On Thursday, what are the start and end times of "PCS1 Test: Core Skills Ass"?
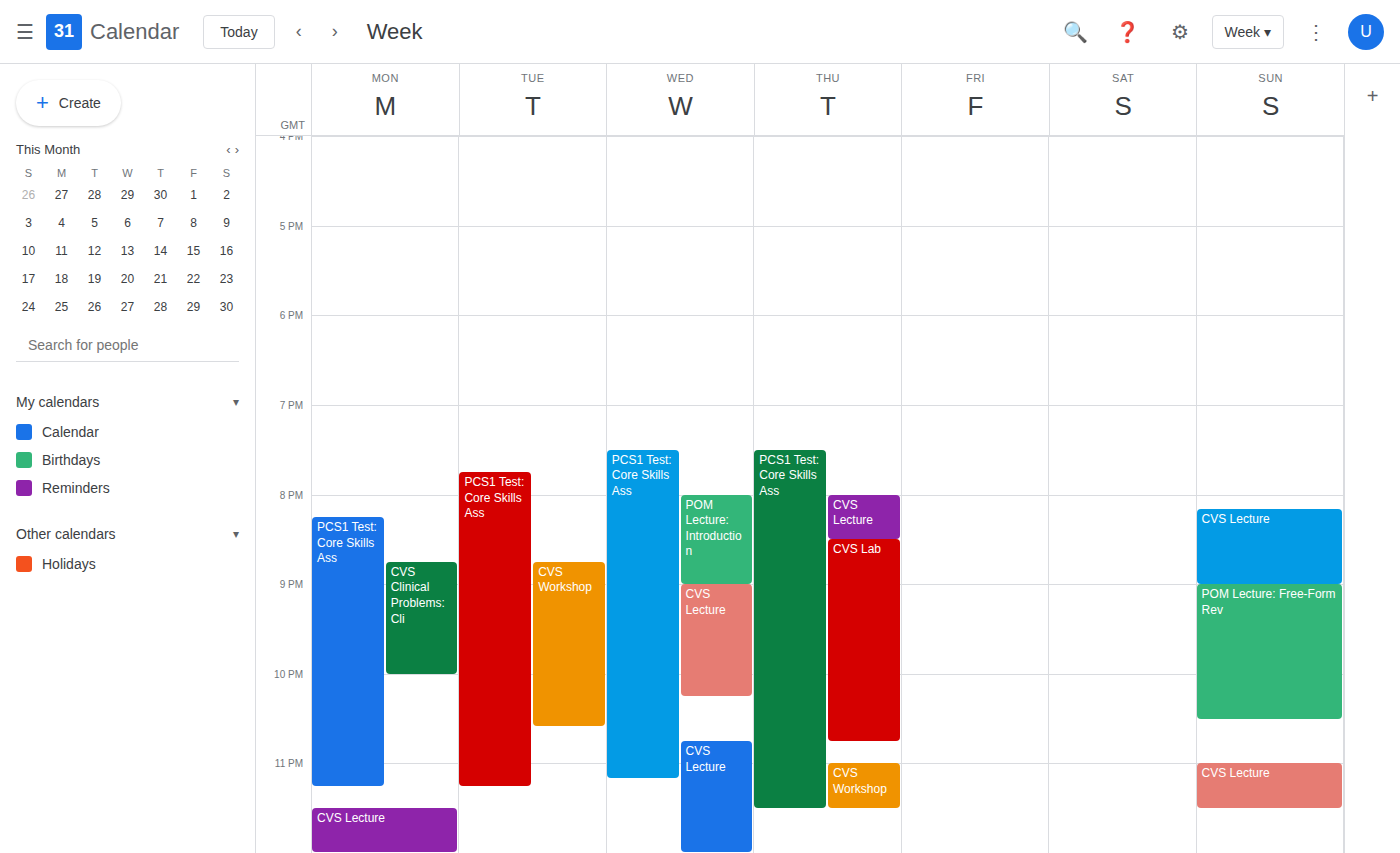
7:30 PM to 11:30 PM